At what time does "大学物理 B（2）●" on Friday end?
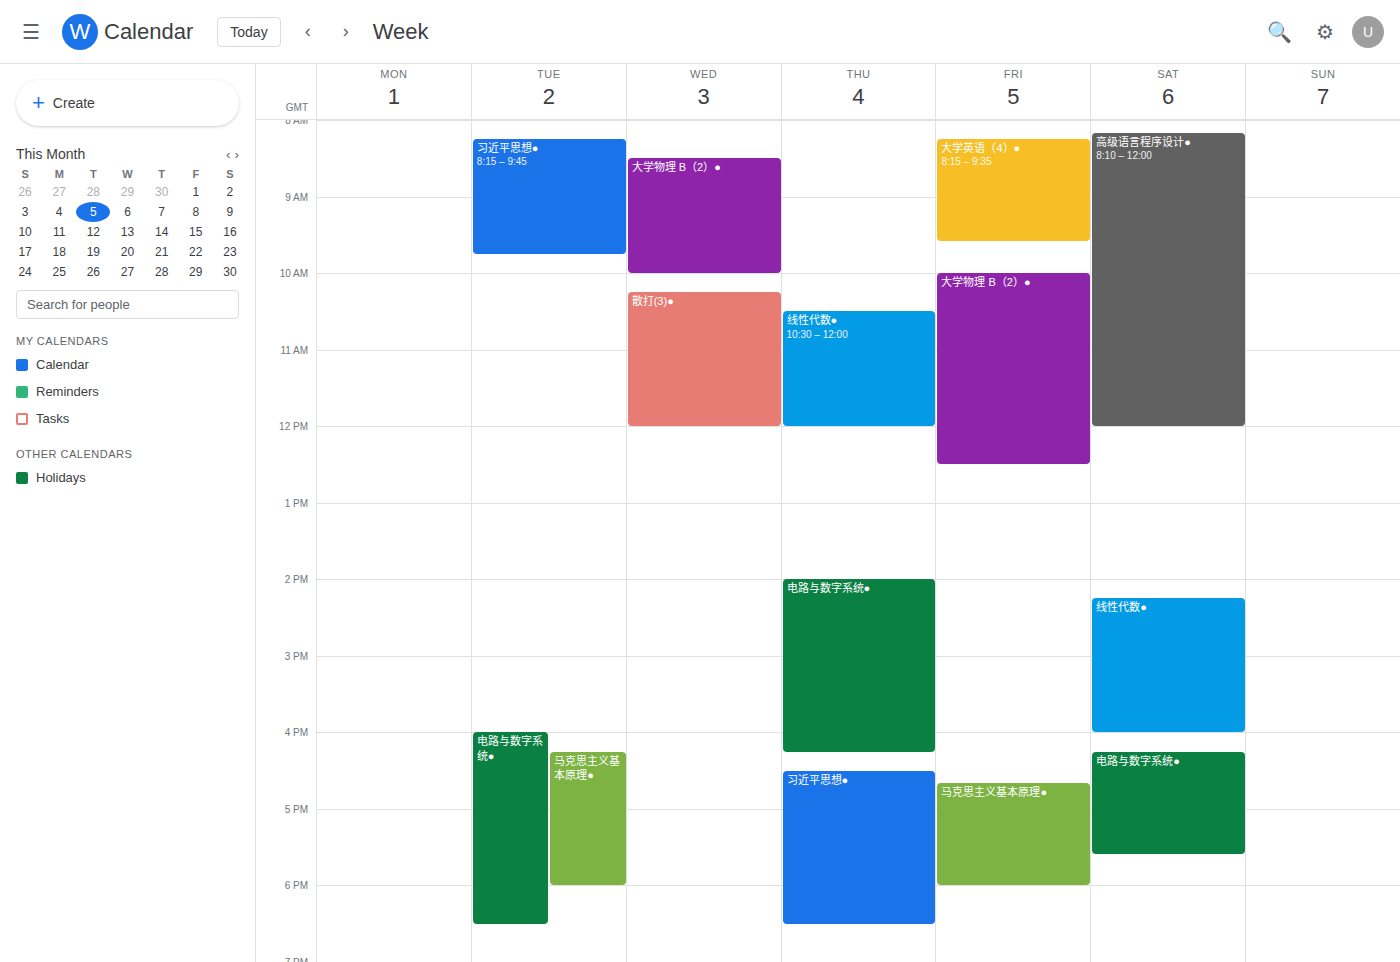
12:30 PM